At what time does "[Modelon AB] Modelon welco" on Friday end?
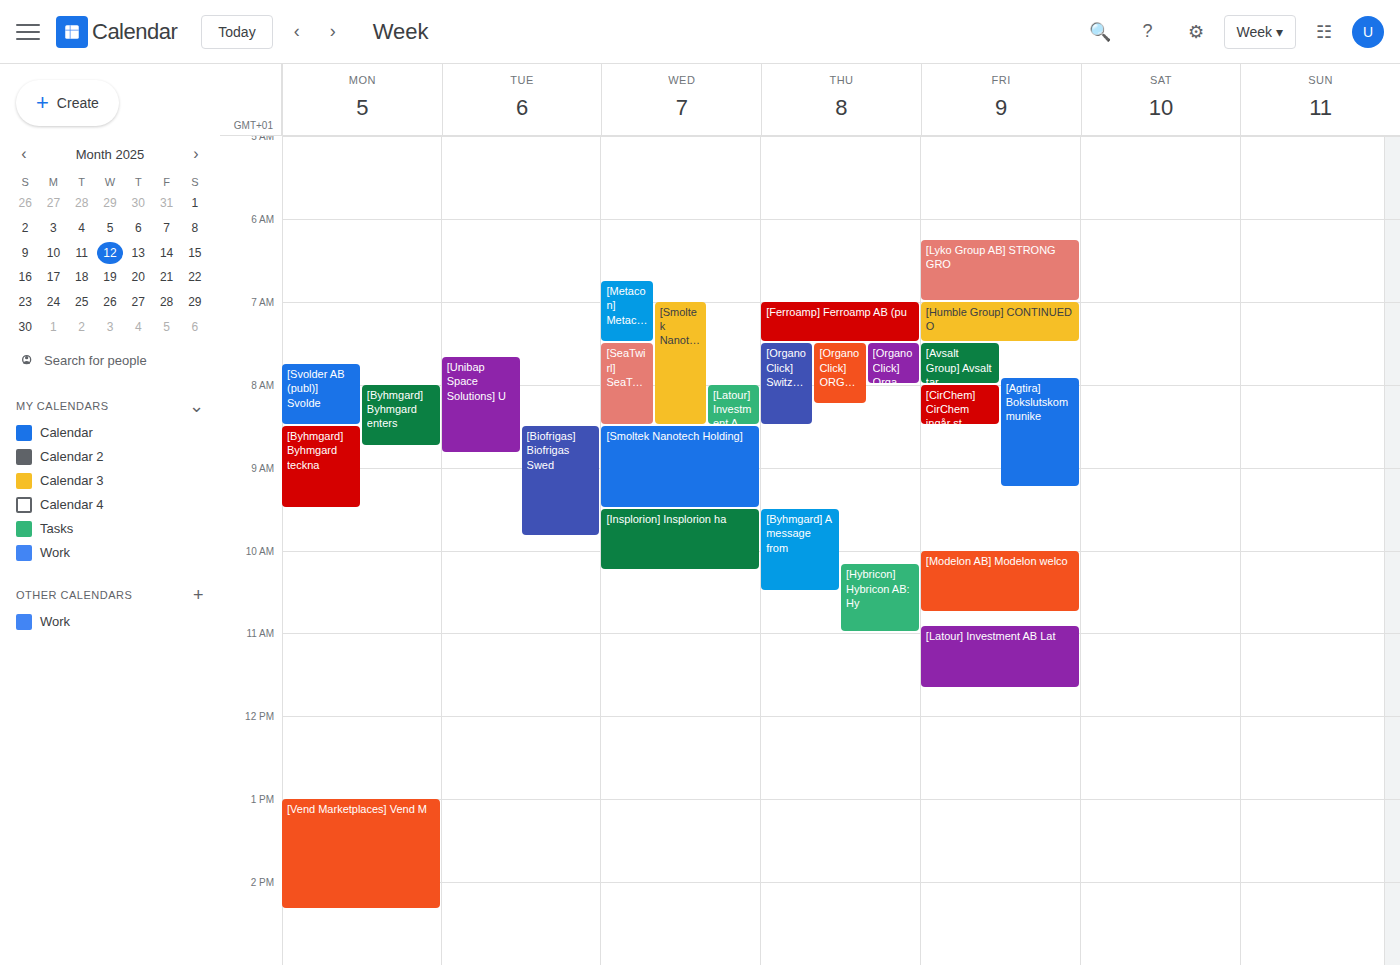
10:45 AM